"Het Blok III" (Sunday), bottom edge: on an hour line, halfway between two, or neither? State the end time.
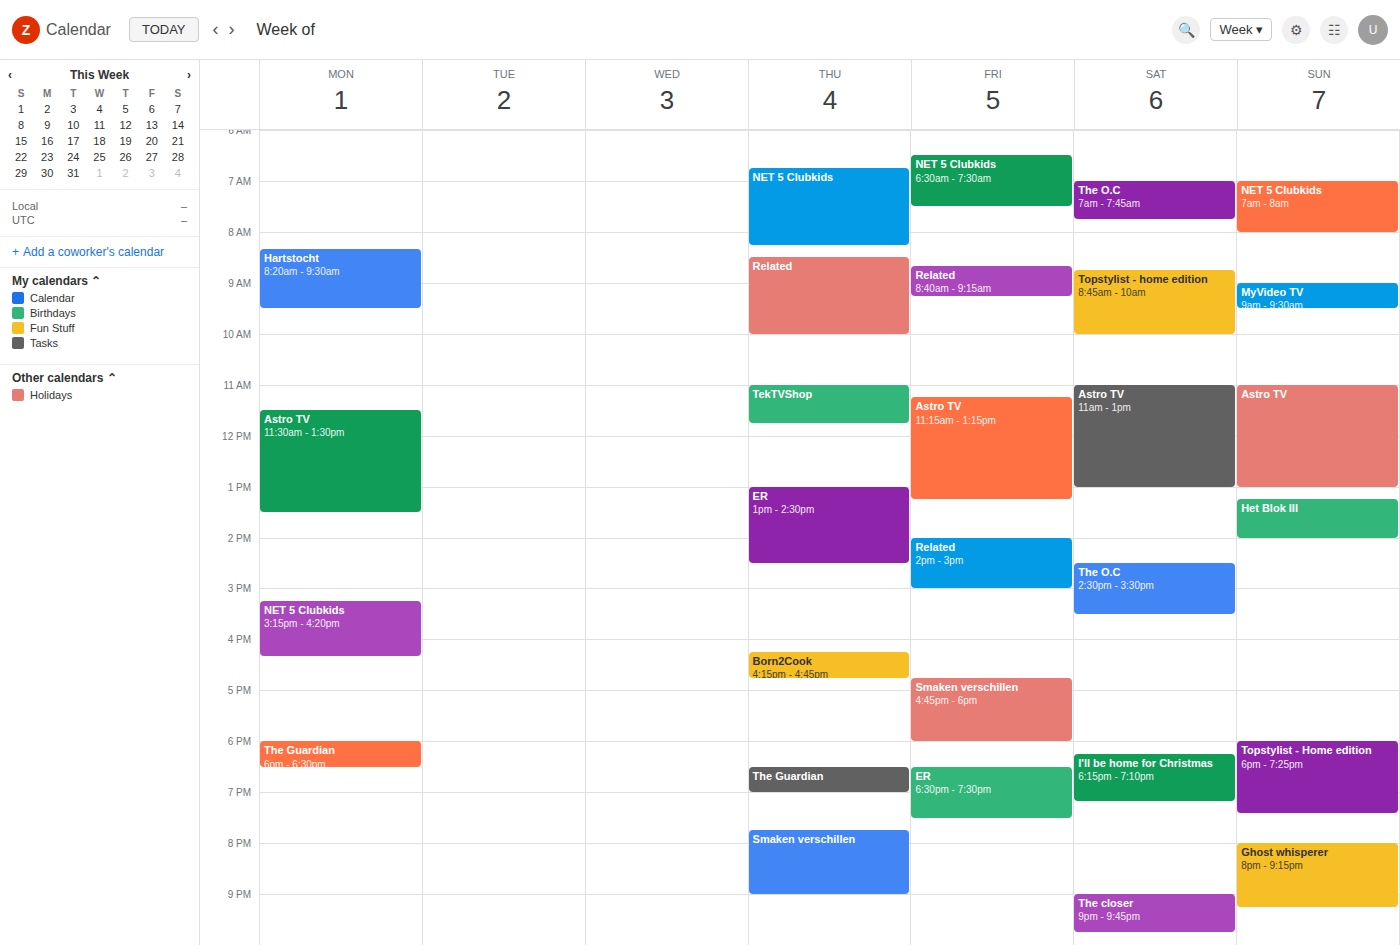
2:00 PM -- exactly on the 2 PM line.